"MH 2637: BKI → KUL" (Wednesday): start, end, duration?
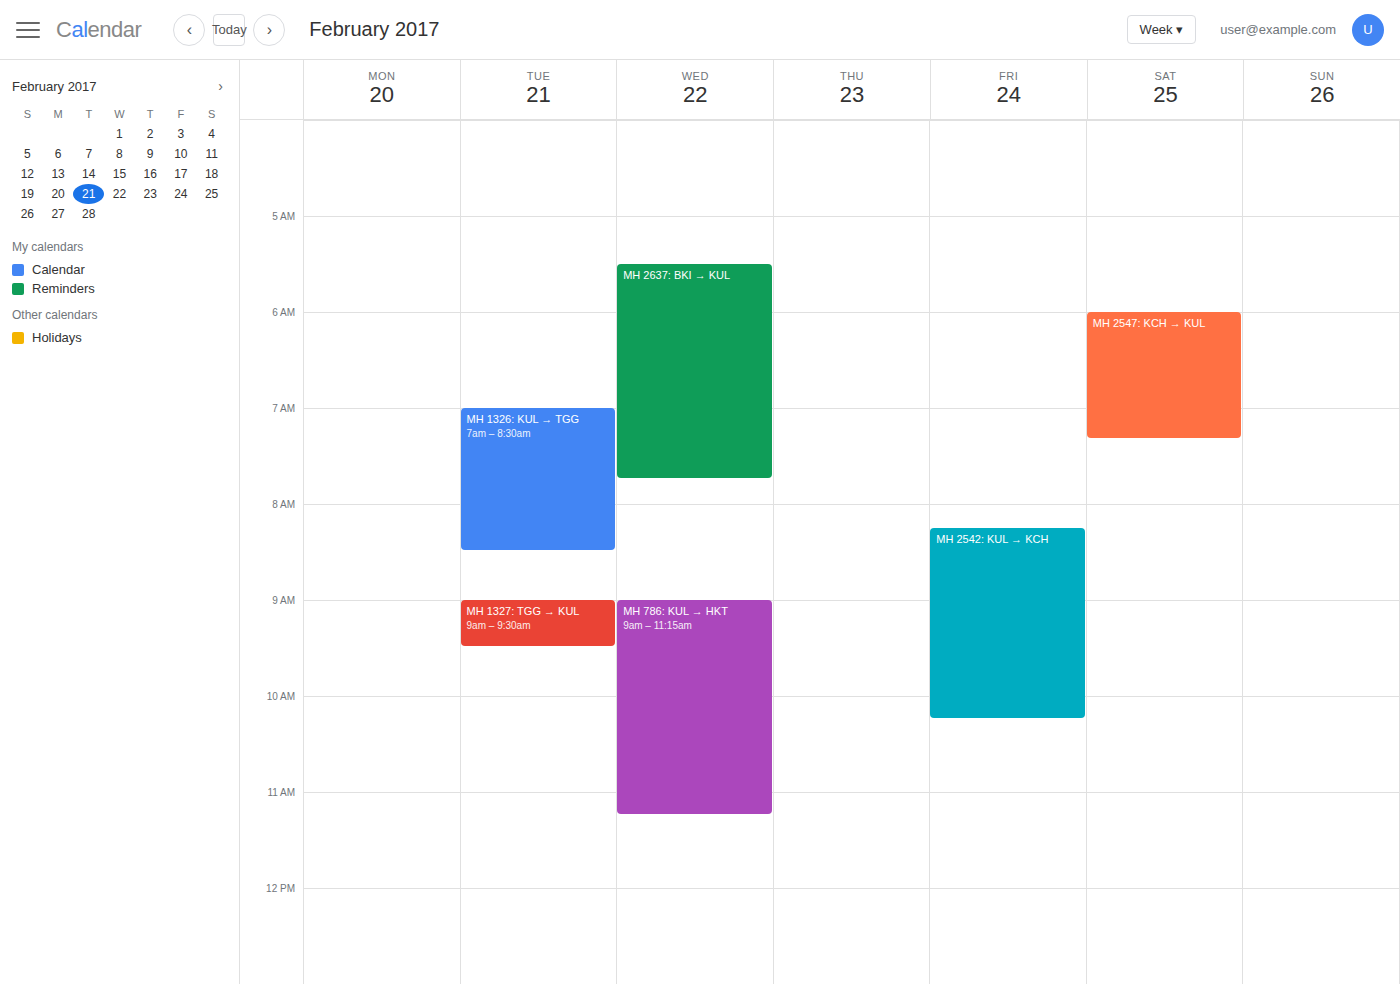
5:30 AM to 7:45 AM, 2 hours 15 minutes